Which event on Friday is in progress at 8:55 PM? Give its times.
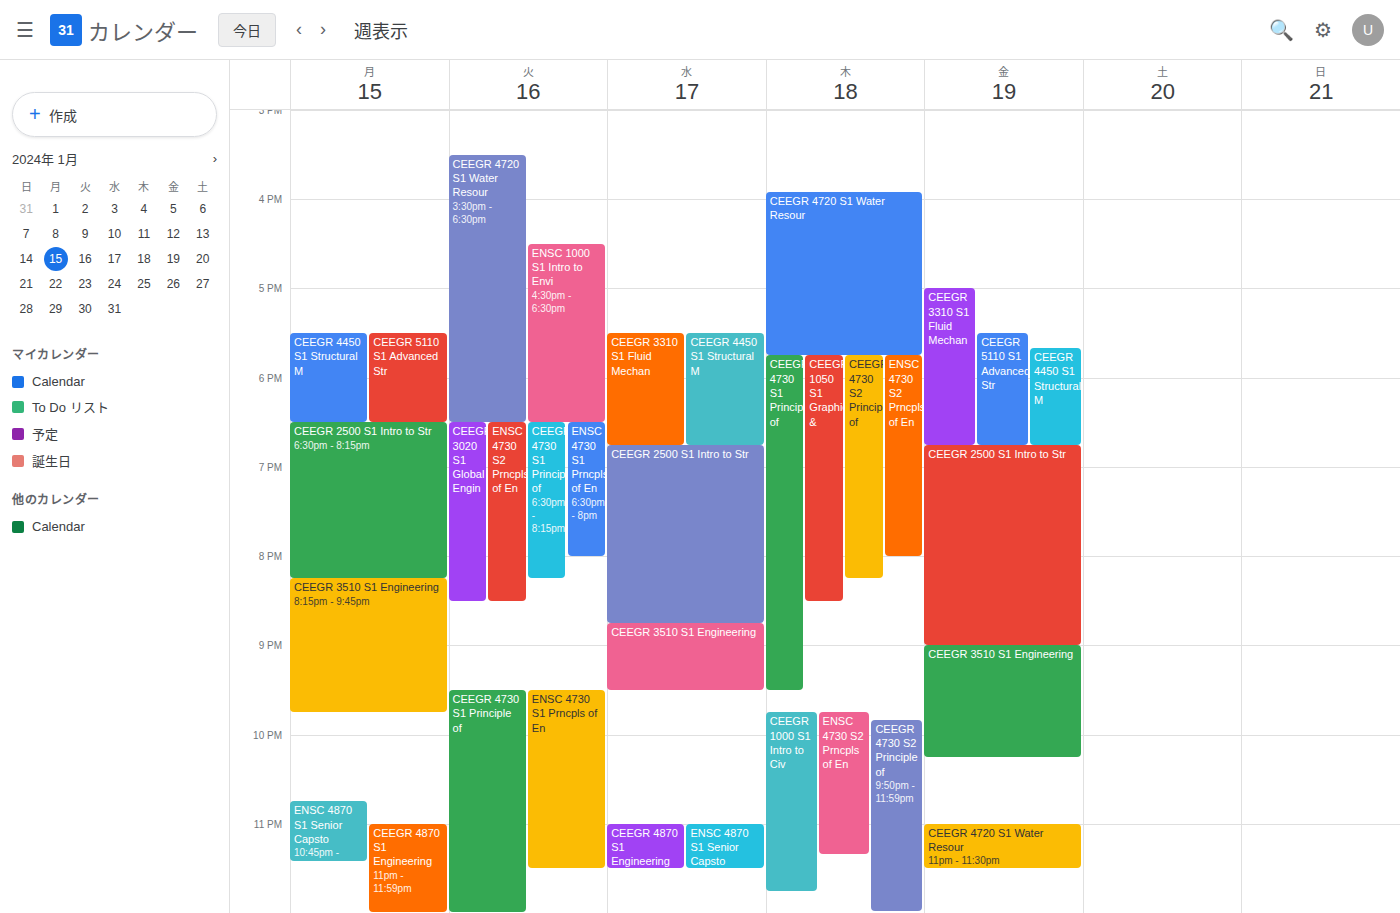
"CEEGR 2500 S1 Intro to Str", 6:45 PM to 9:00 PM